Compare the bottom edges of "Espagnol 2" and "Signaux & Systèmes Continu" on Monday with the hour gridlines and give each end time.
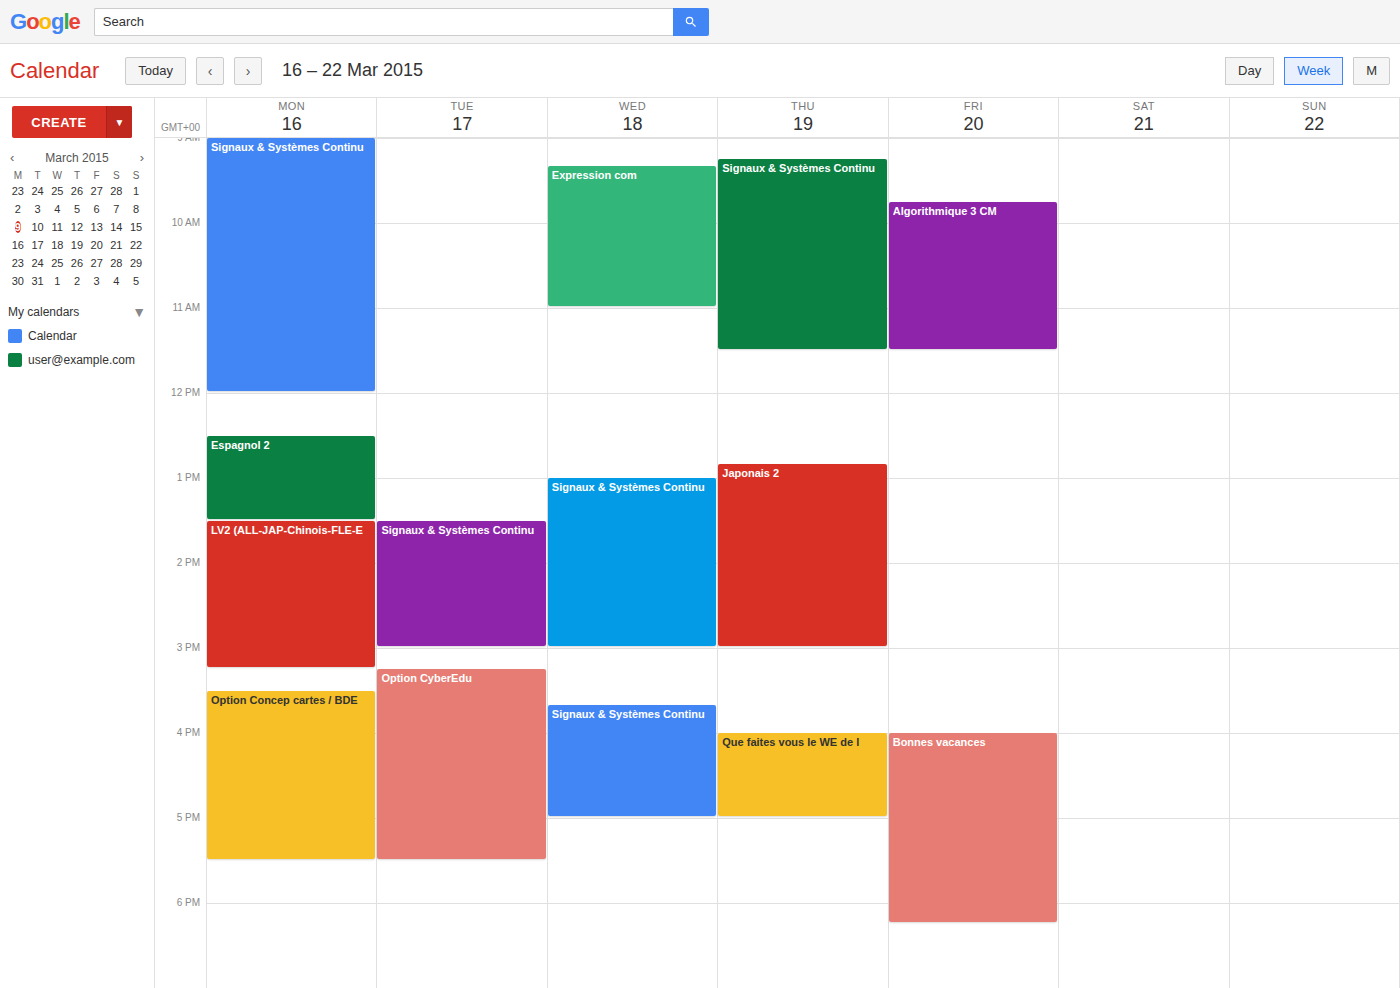
"Espagnol 2": 1:30 PM, halfway between the 1 PM and 2 PM lines. "Signaux & Systèmes Continu": 12:00 PM, exactly on the 12 PM line.